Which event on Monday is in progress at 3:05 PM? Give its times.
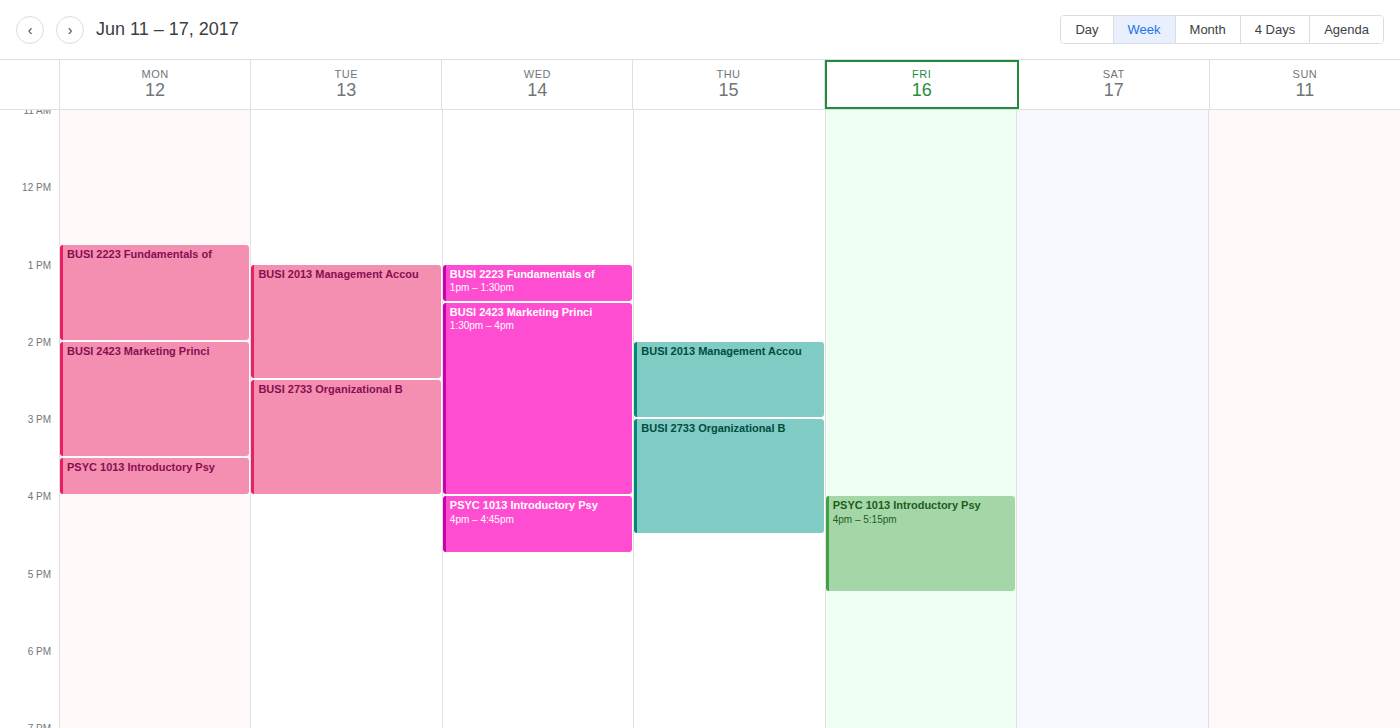
"BUSI 2423 Marketing Princi", 2:00 PM to 3:30 PM